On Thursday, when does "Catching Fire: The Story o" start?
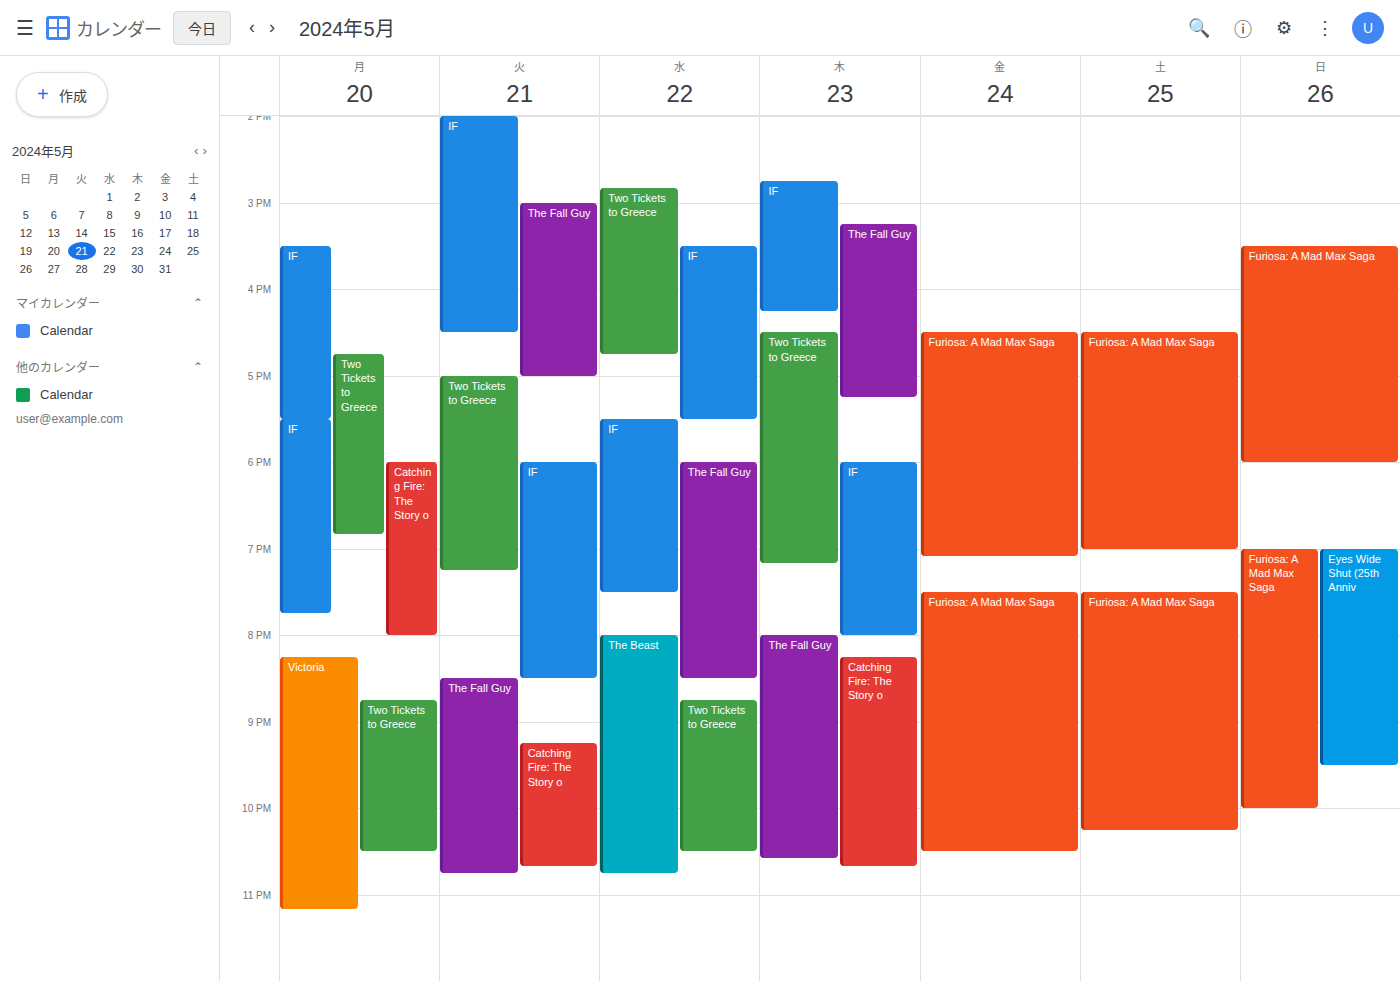
8:15 PM